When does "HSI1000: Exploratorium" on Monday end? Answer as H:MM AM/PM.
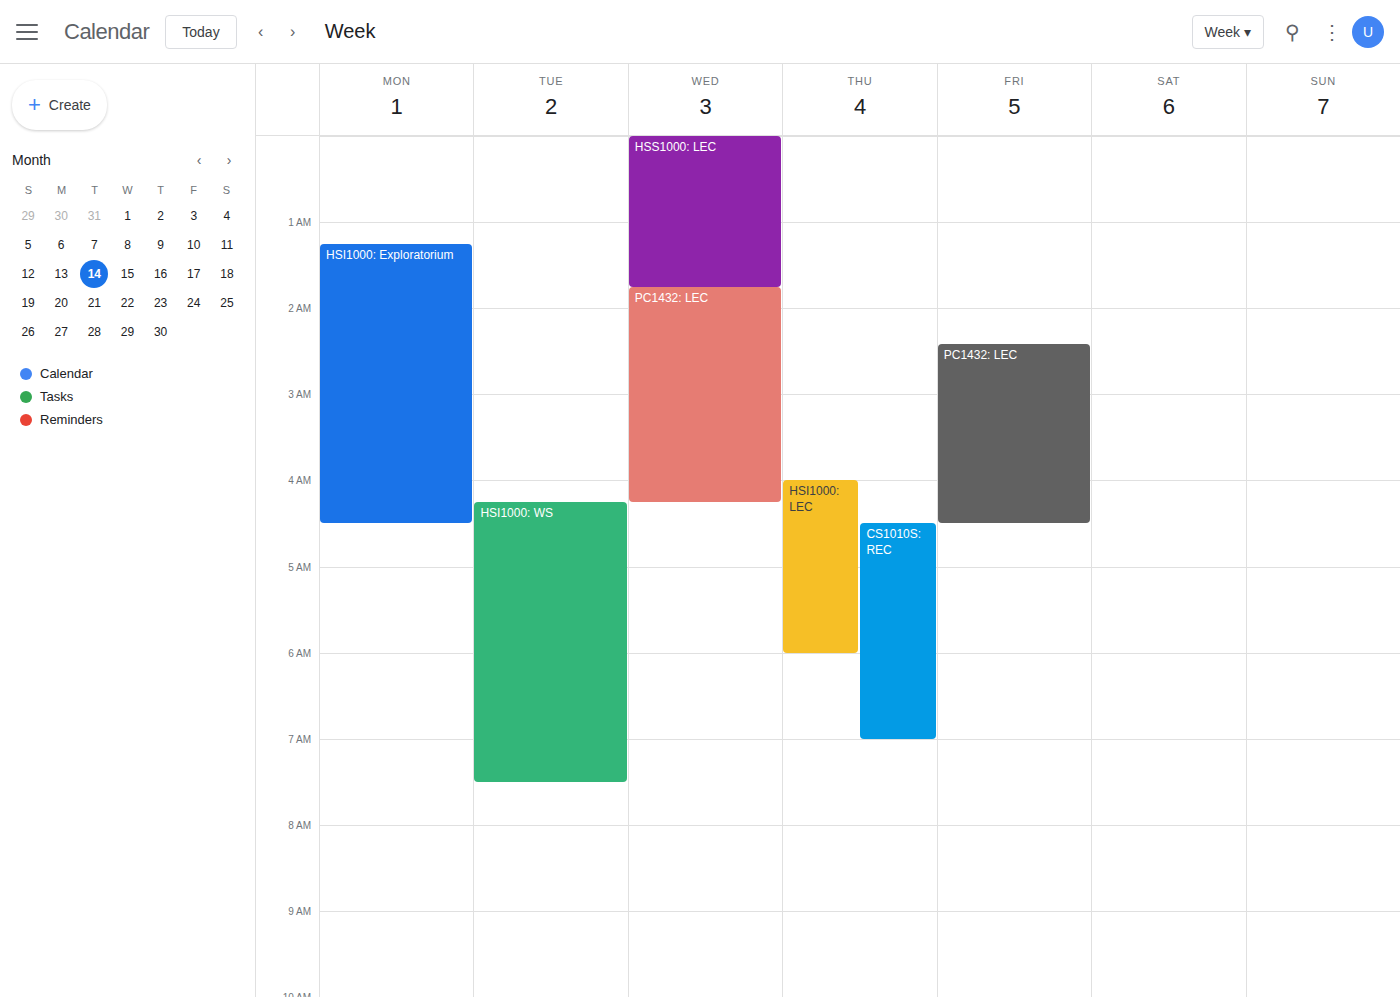
4:30 AM